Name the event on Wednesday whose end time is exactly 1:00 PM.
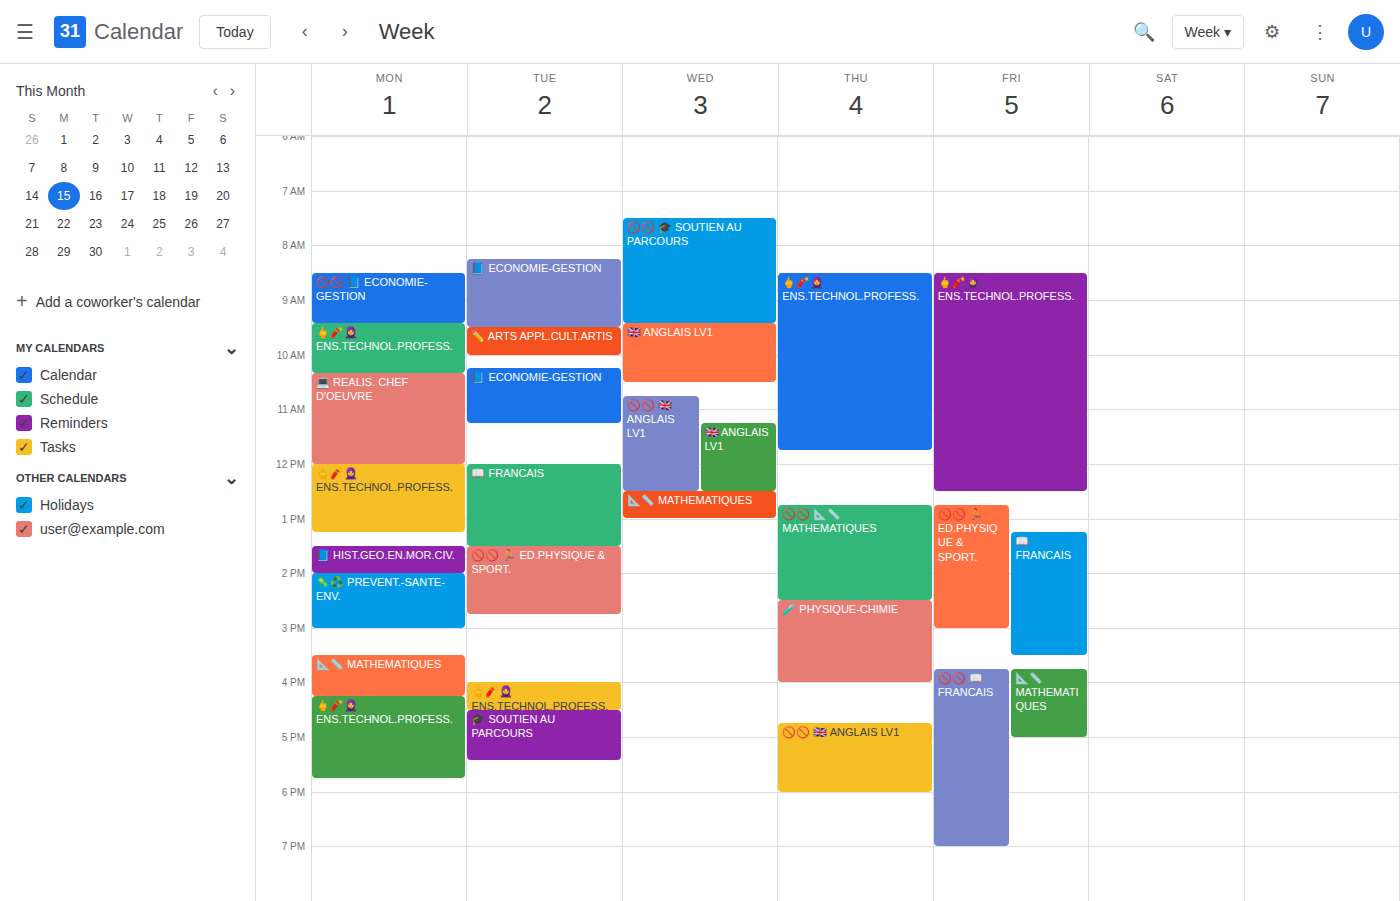
"📐📏 MATHEMATIQUES"